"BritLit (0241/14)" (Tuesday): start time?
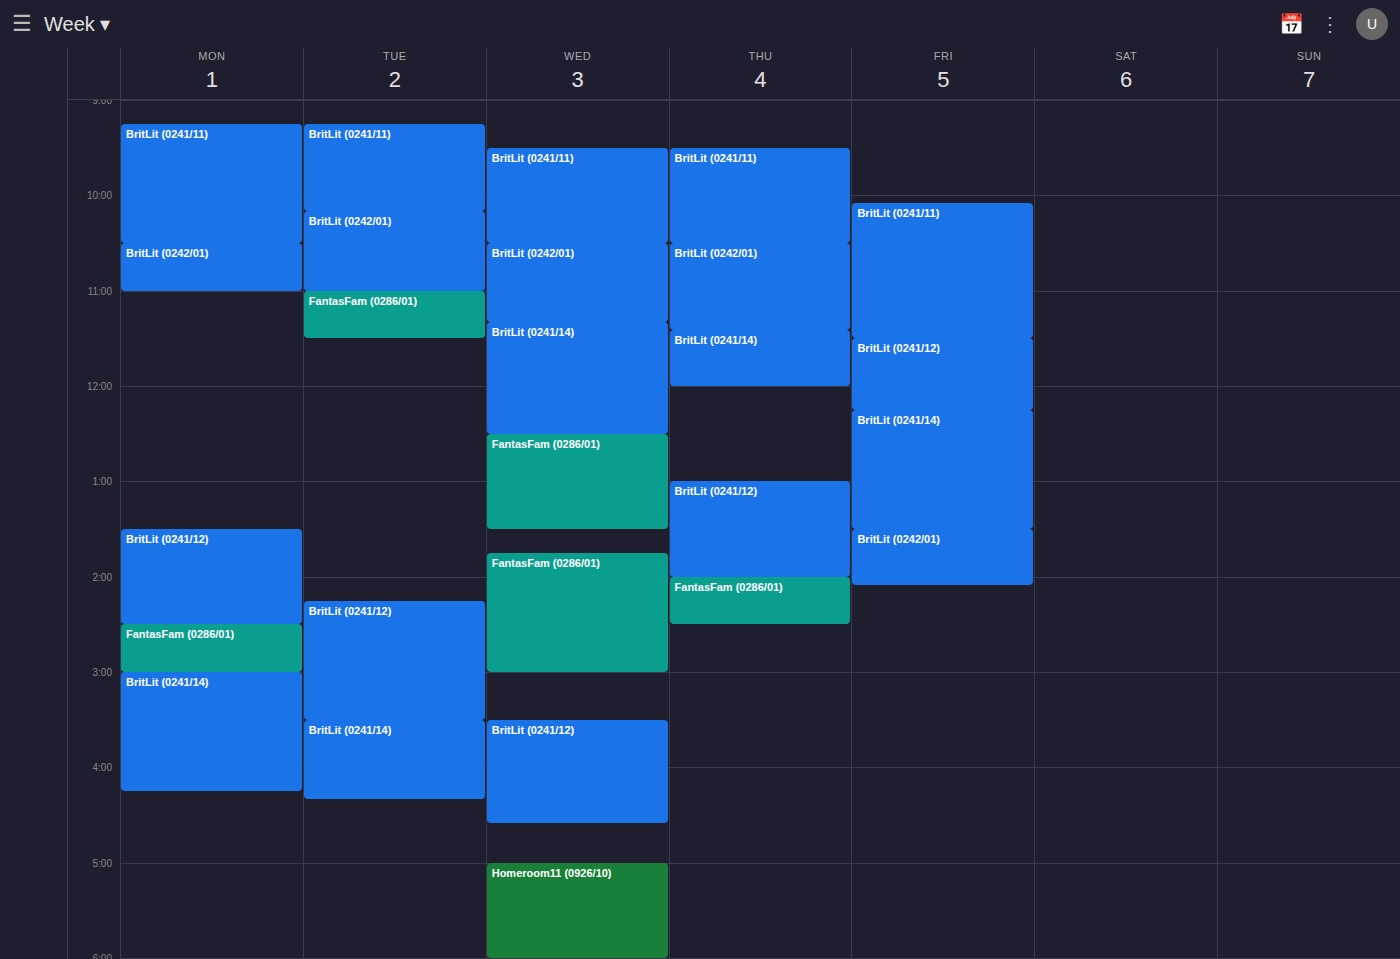
3:30 PM